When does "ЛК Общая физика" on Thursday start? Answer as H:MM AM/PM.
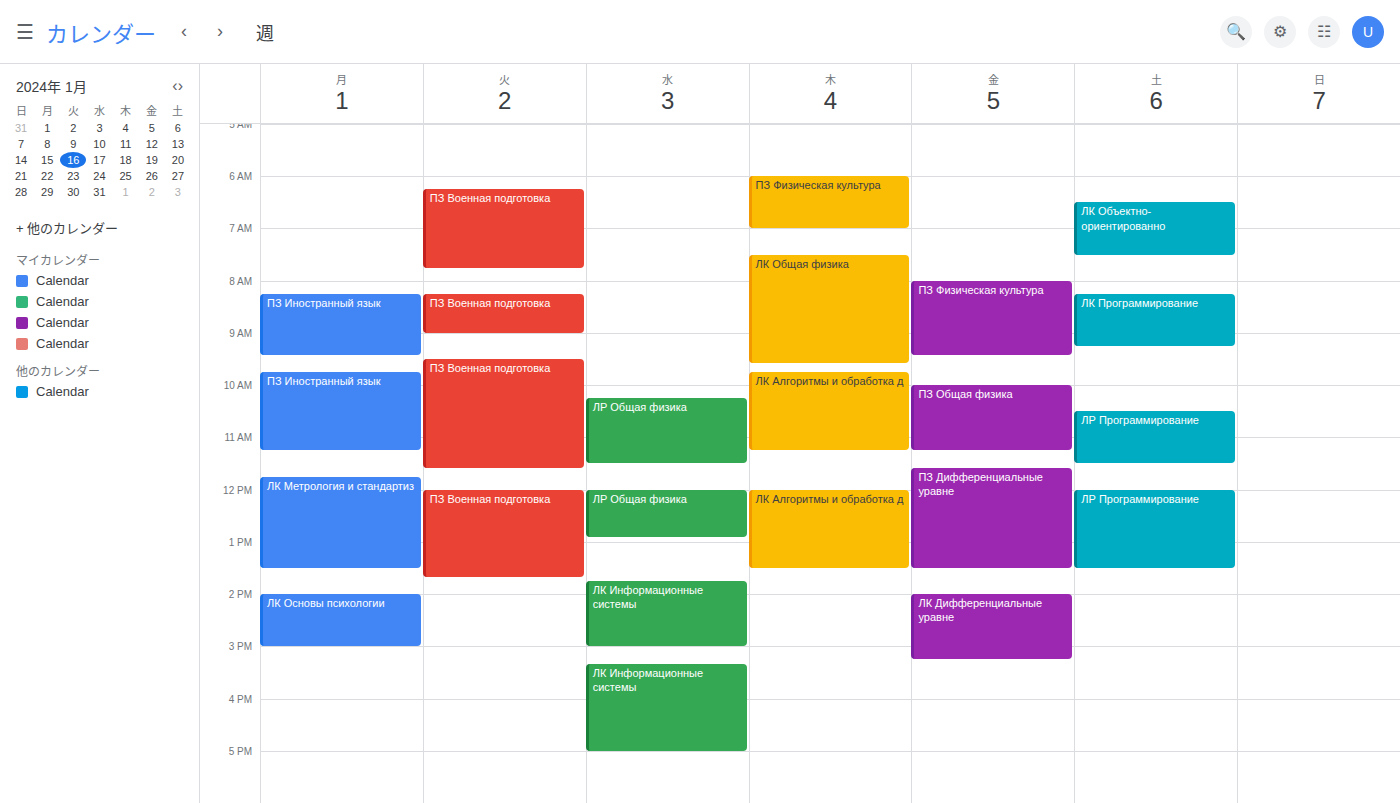
7:30 AM